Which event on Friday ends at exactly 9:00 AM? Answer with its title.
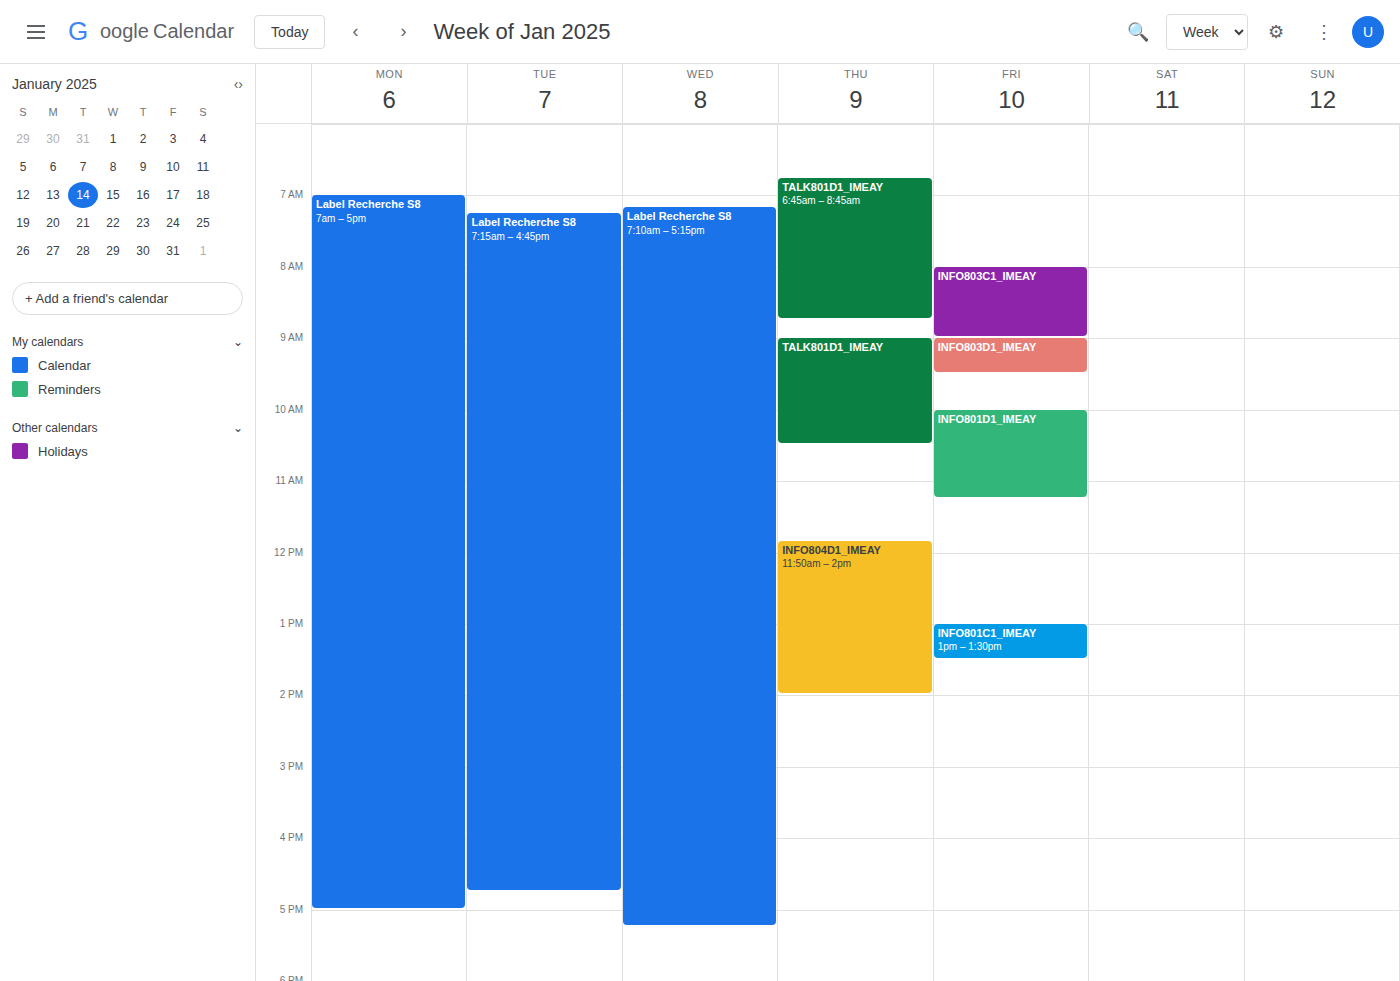
"INFO803C1_IMEAY"